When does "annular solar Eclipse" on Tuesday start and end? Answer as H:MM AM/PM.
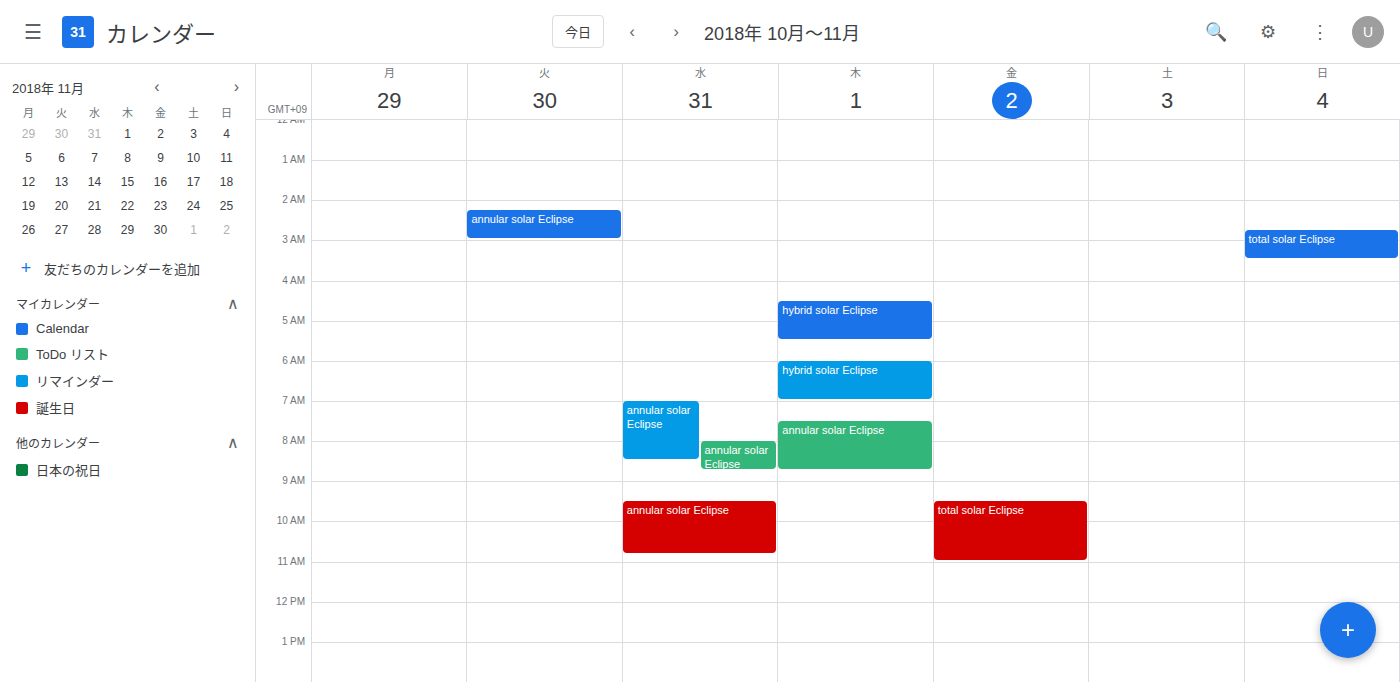
2:15 AM to 3:00 AM